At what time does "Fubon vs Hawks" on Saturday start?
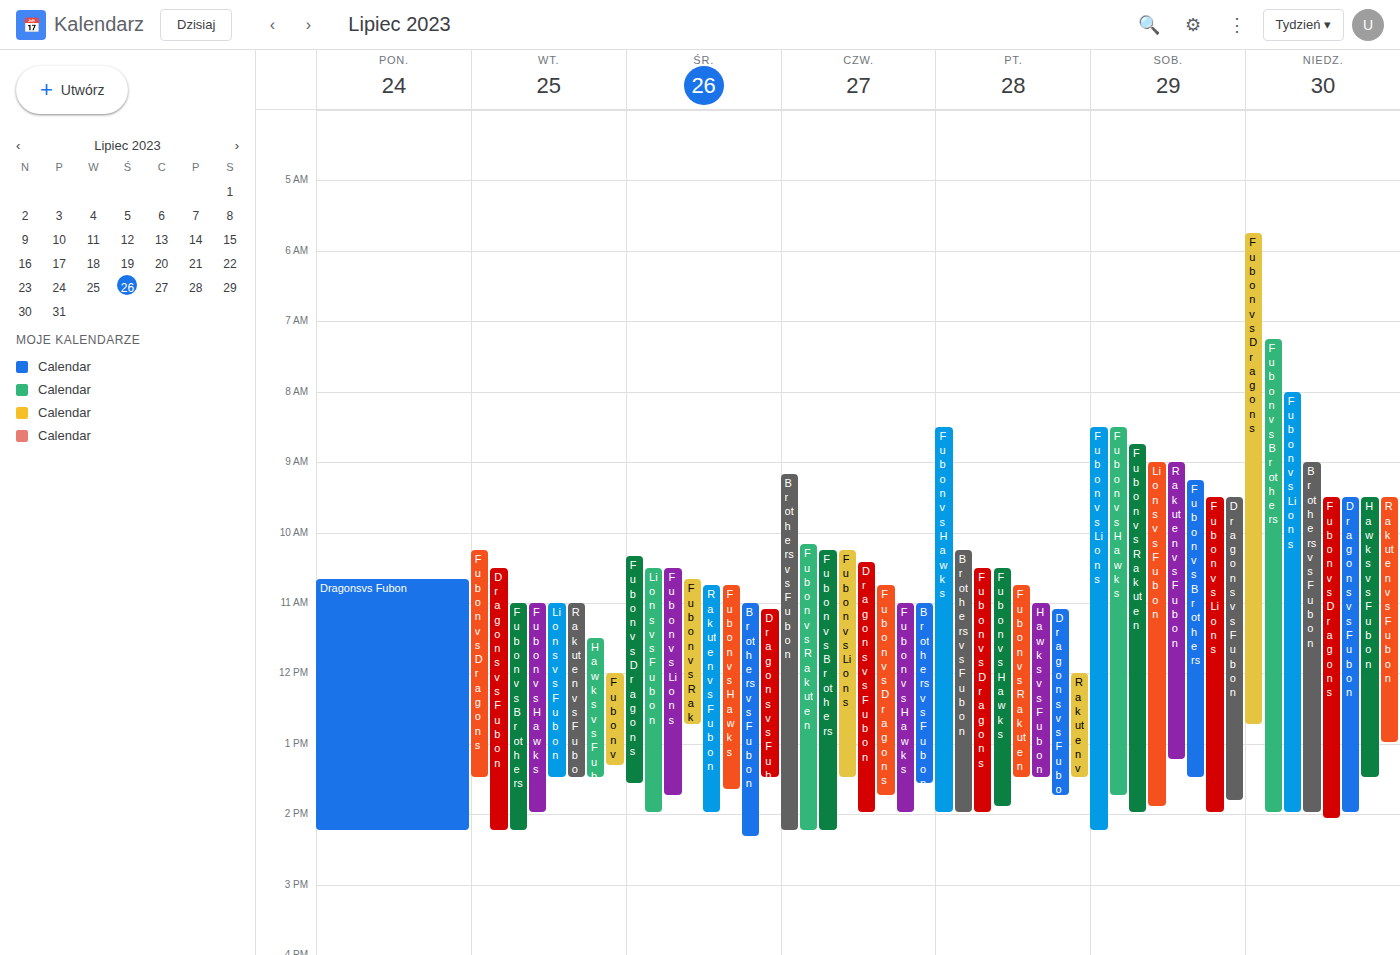
8:30 AM